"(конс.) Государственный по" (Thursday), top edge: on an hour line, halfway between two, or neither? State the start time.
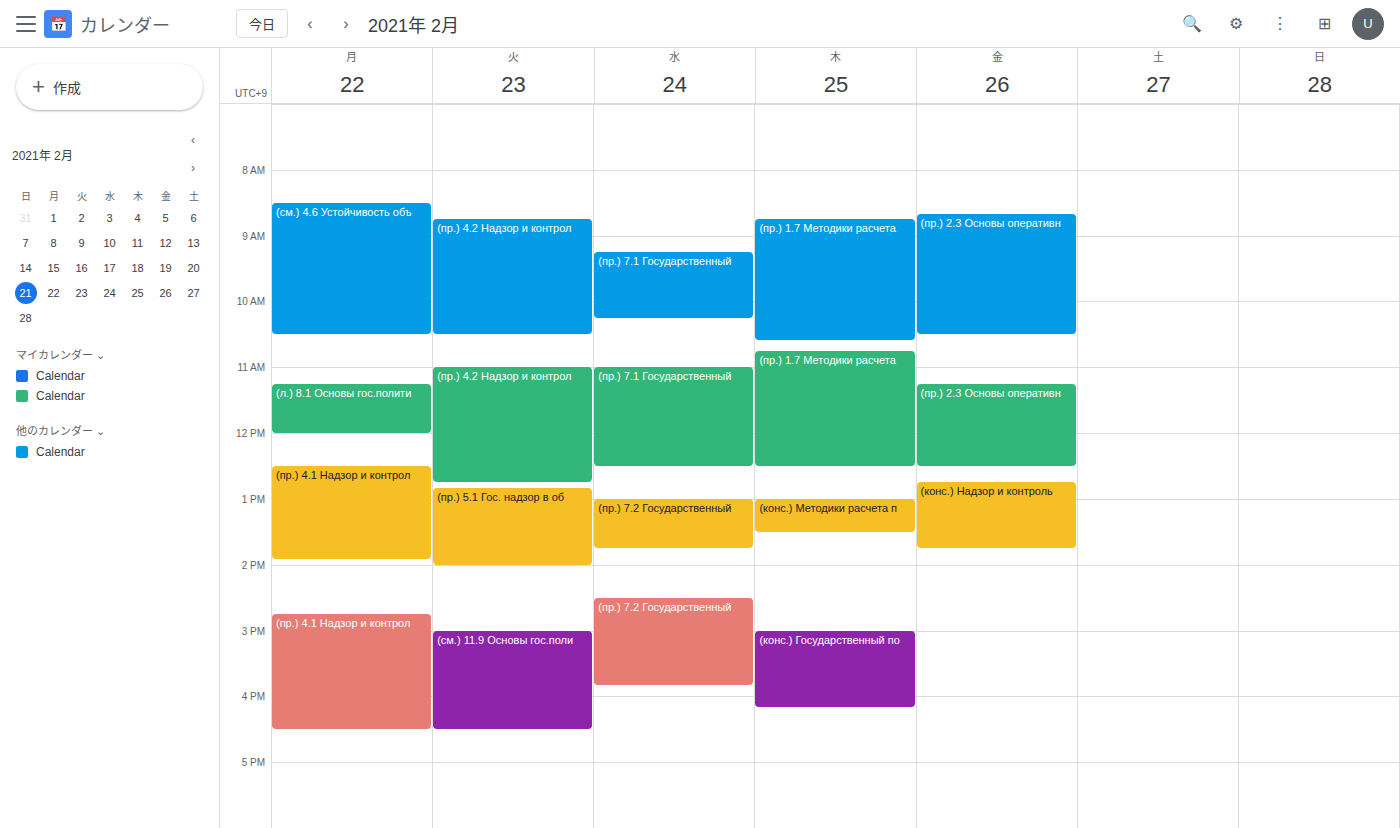
3:00 PM -- exactly on the 3 PM line.